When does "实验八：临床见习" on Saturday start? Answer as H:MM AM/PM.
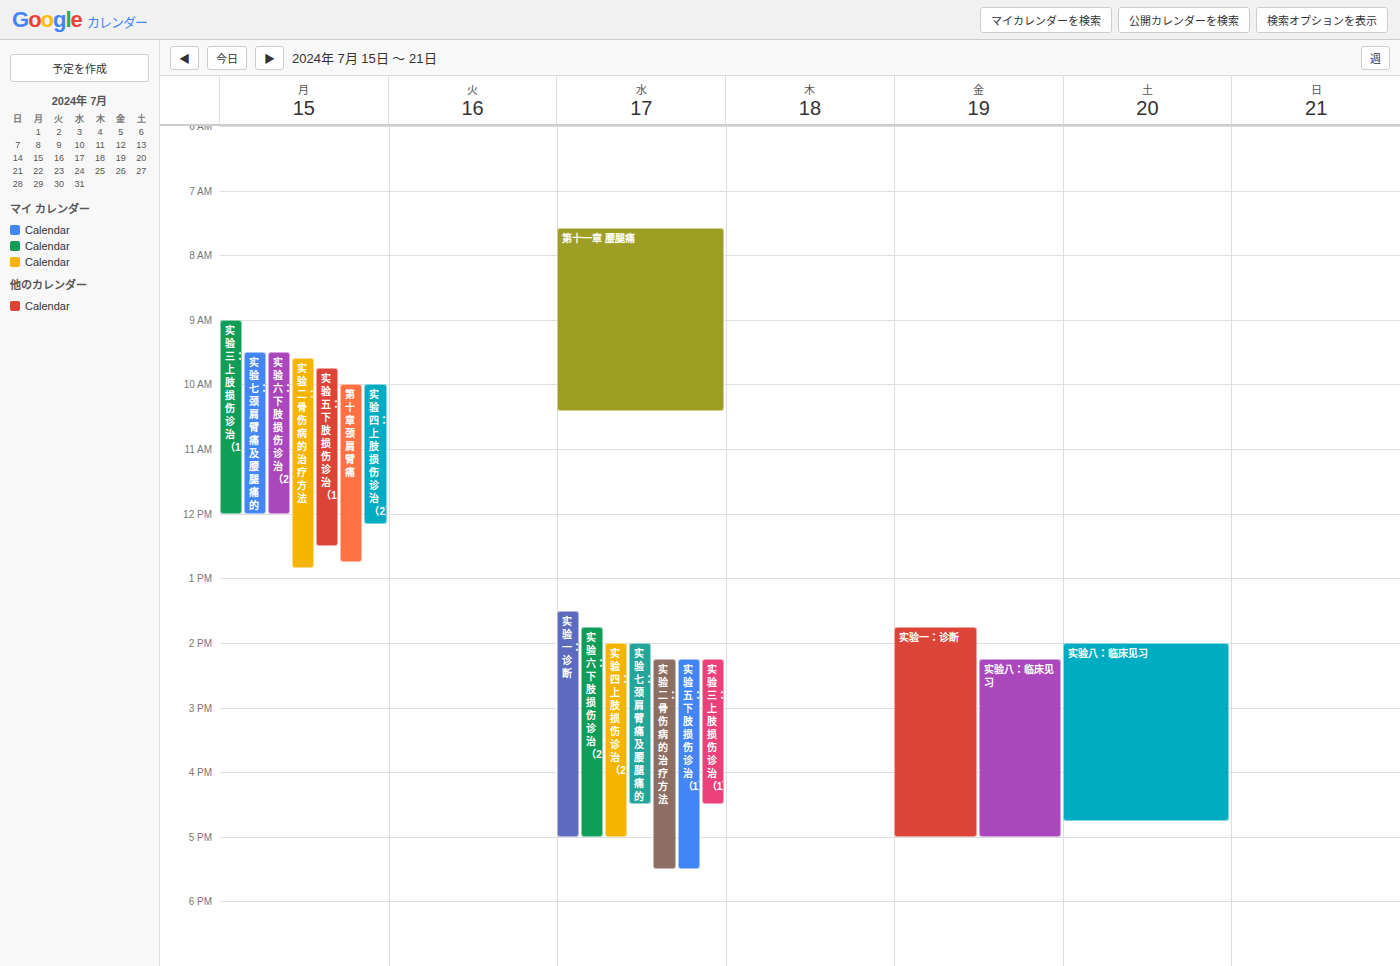
2:00 PM